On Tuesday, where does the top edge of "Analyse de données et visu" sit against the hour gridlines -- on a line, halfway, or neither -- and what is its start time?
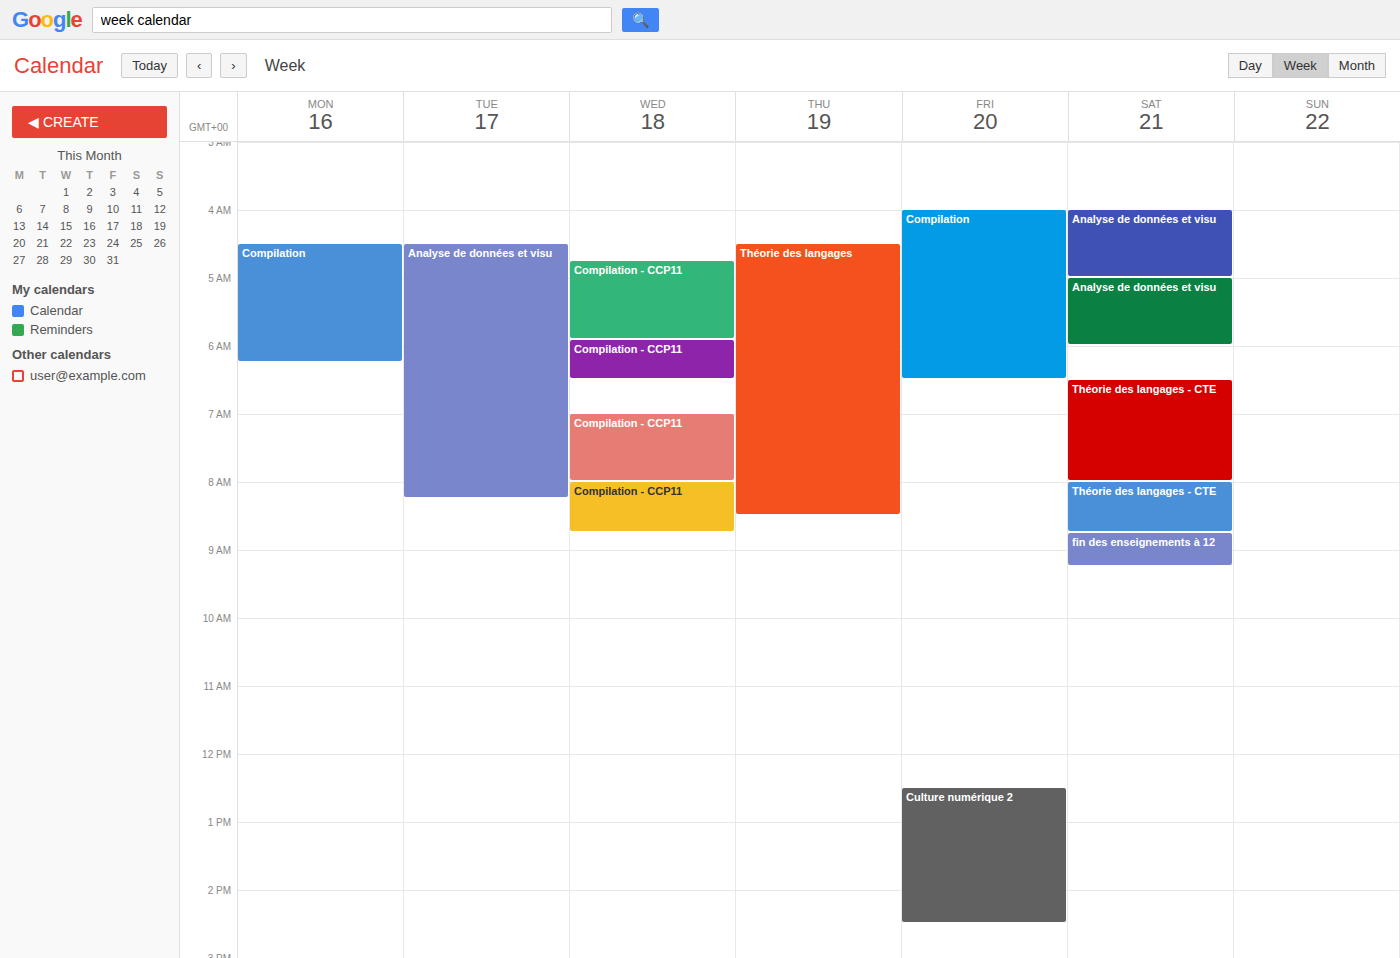
04:30 -- halfway between the 04:00 and 05:00 lines.